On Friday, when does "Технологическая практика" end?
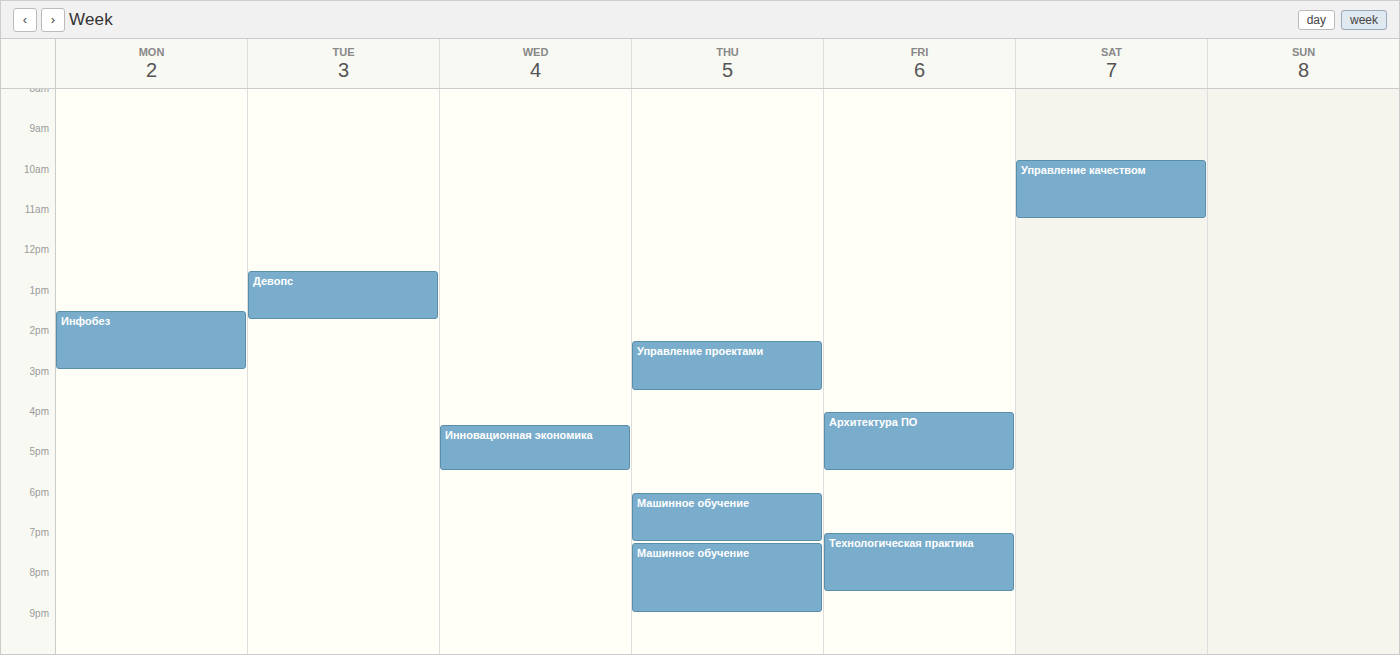
8:30 PM